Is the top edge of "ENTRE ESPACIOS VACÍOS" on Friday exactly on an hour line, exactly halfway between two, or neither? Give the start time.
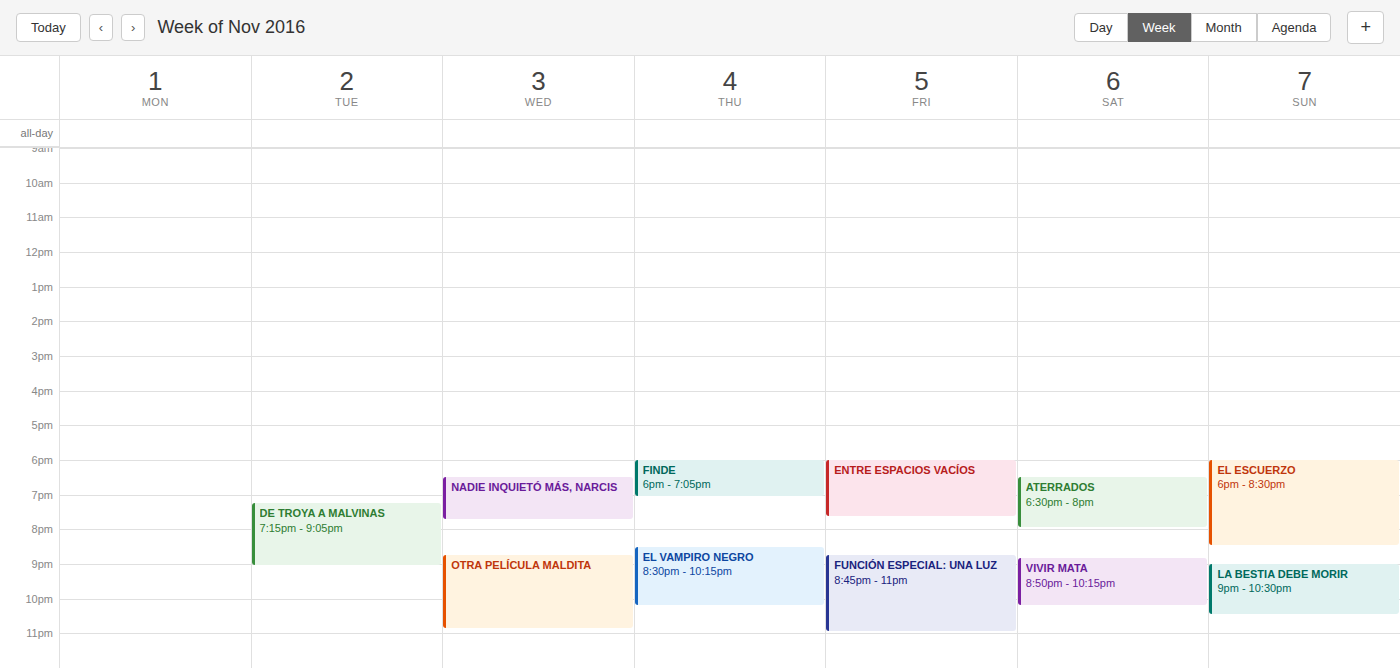
6:00 PM -- exactly on the 6 PM line.